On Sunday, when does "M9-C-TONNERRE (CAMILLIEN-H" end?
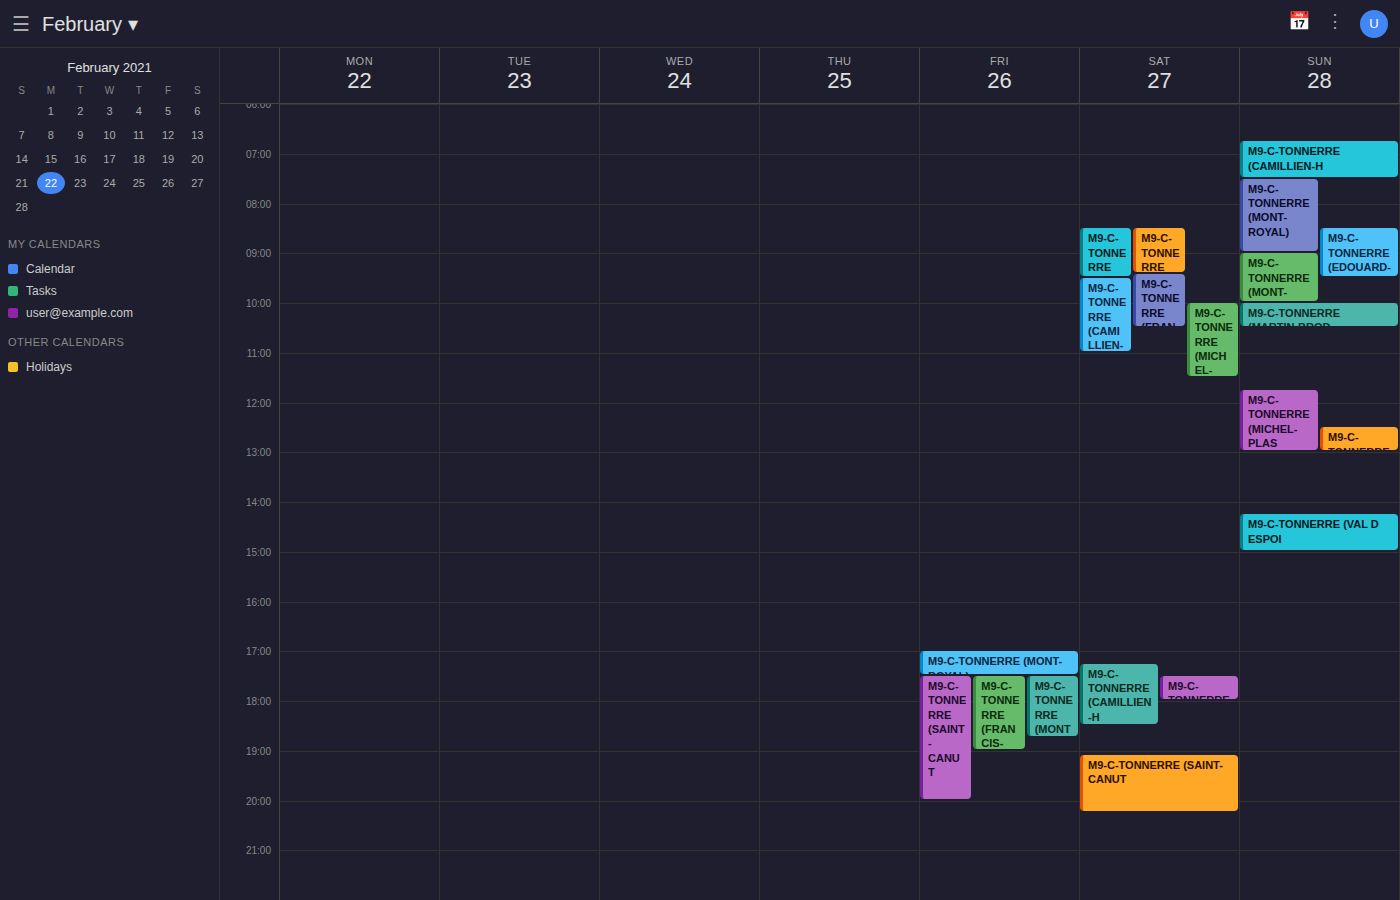
7:30 AM